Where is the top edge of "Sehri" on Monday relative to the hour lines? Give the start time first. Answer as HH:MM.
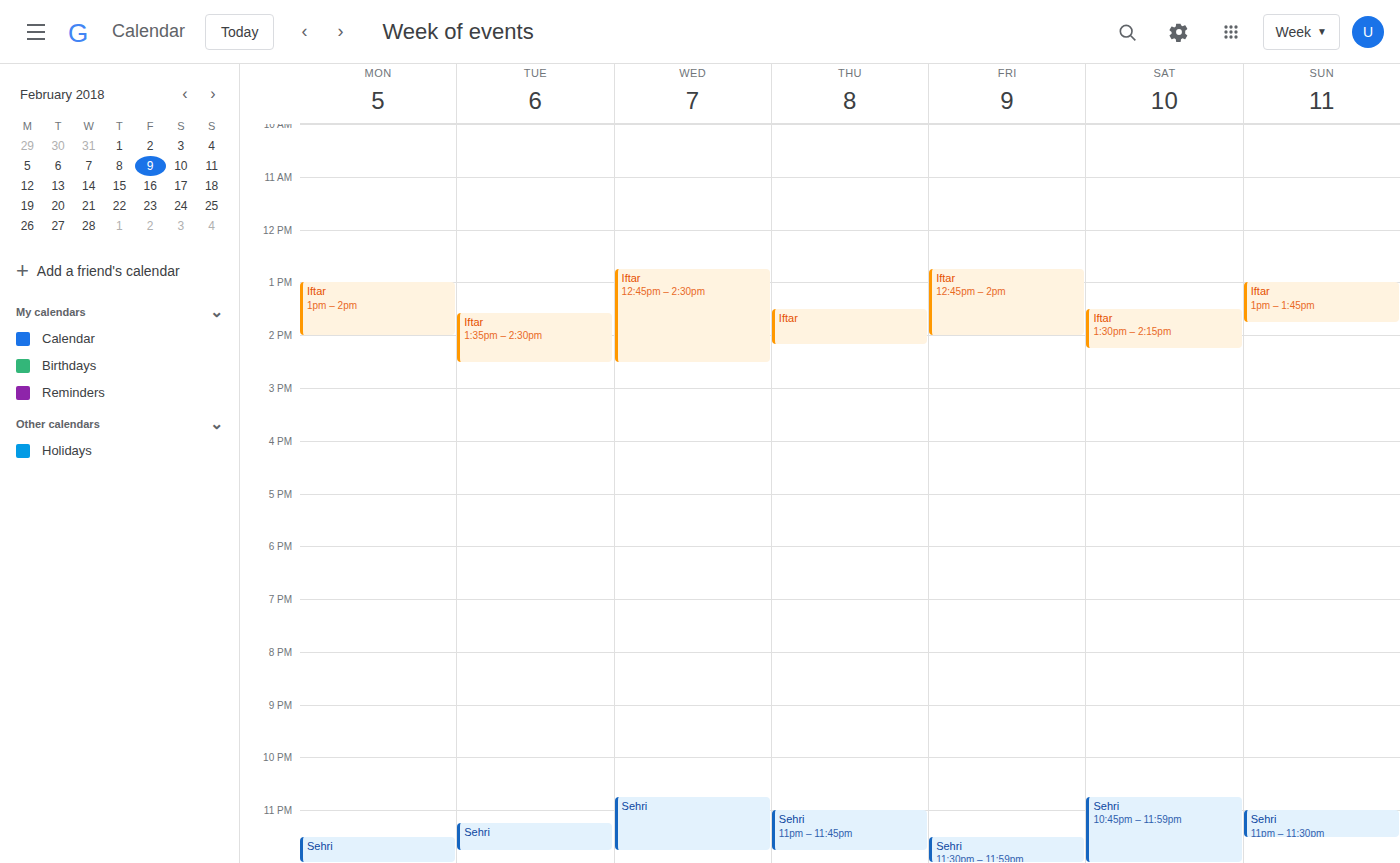
23:30 -- halfway between the 23:00 and 24:00 lines.